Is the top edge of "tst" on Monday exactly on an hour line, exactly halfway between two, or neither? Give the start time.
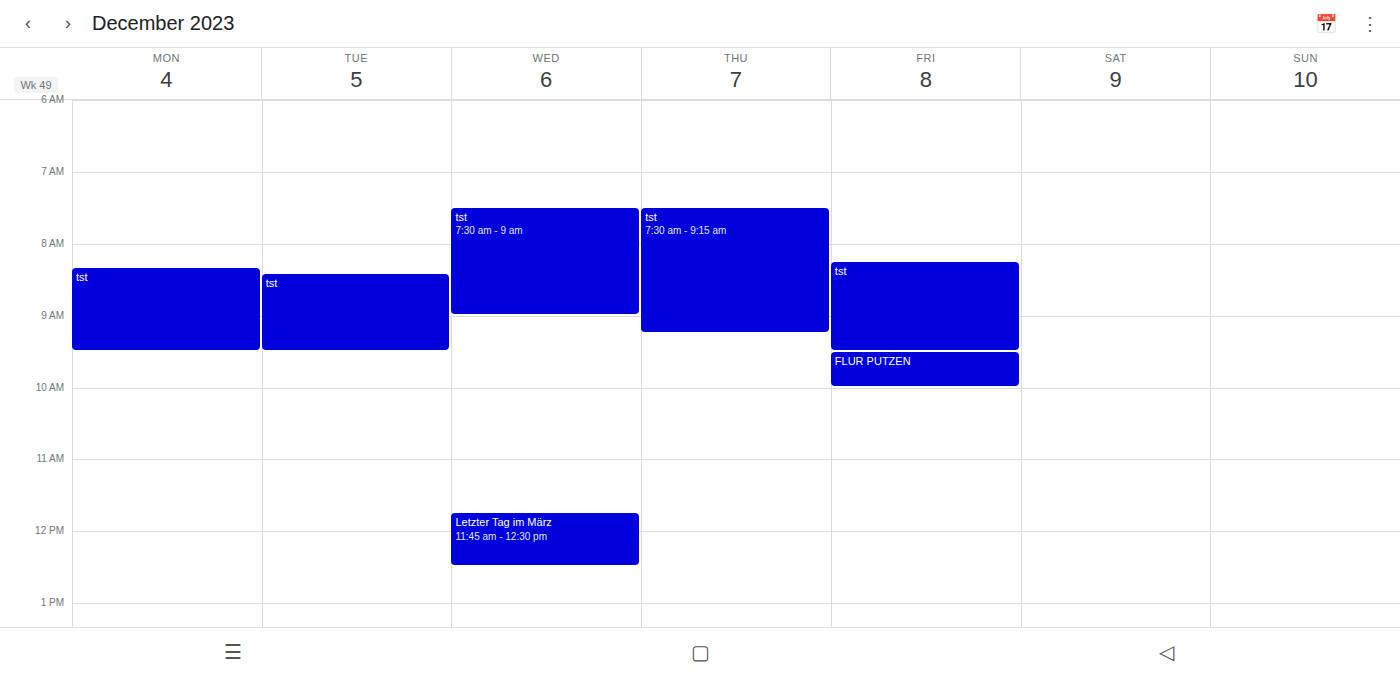
8:20 AM -- neither: 20 minutes below the 8 AM line and 40 minutes above the 9 AM line.